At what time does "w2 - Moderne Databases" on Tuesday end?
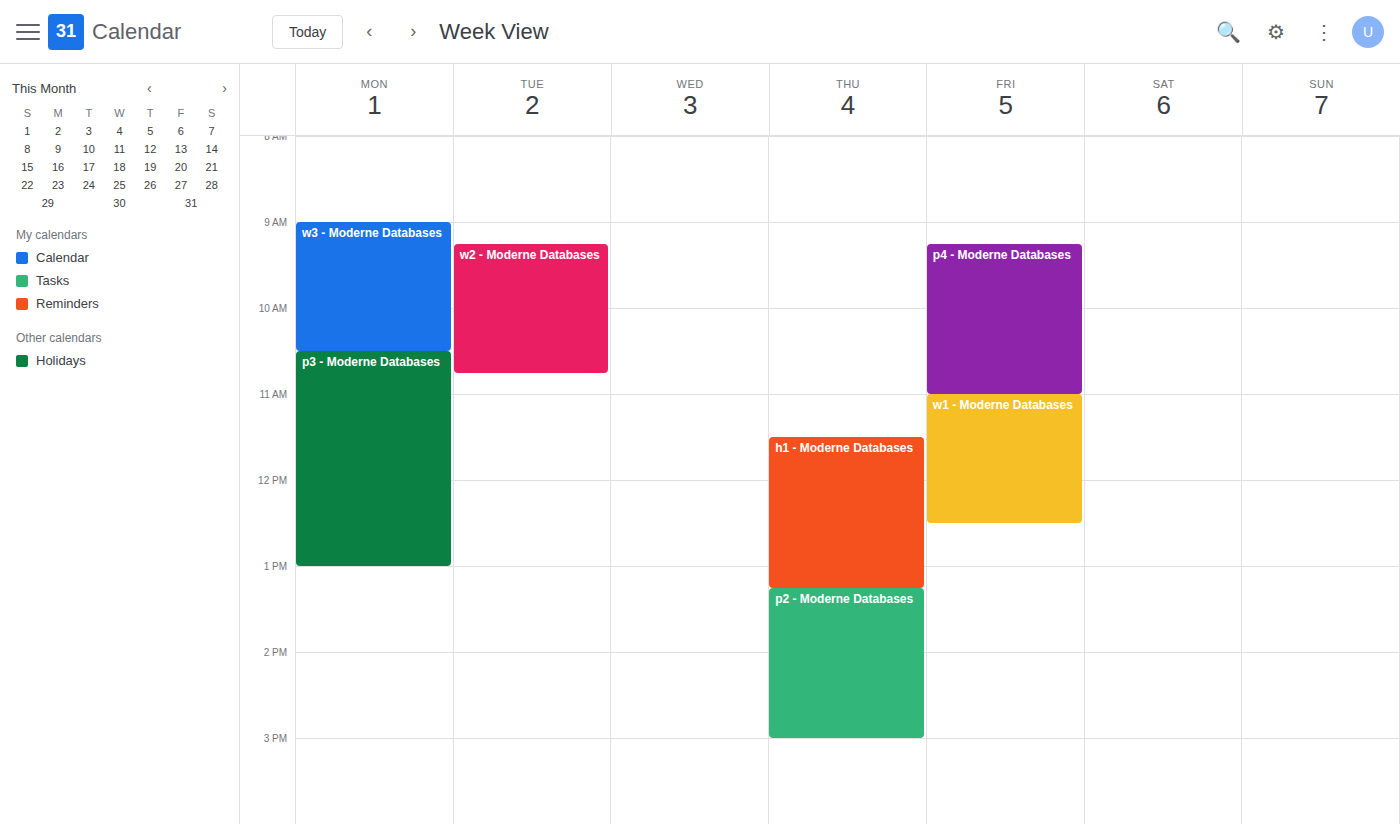
10:45 AM